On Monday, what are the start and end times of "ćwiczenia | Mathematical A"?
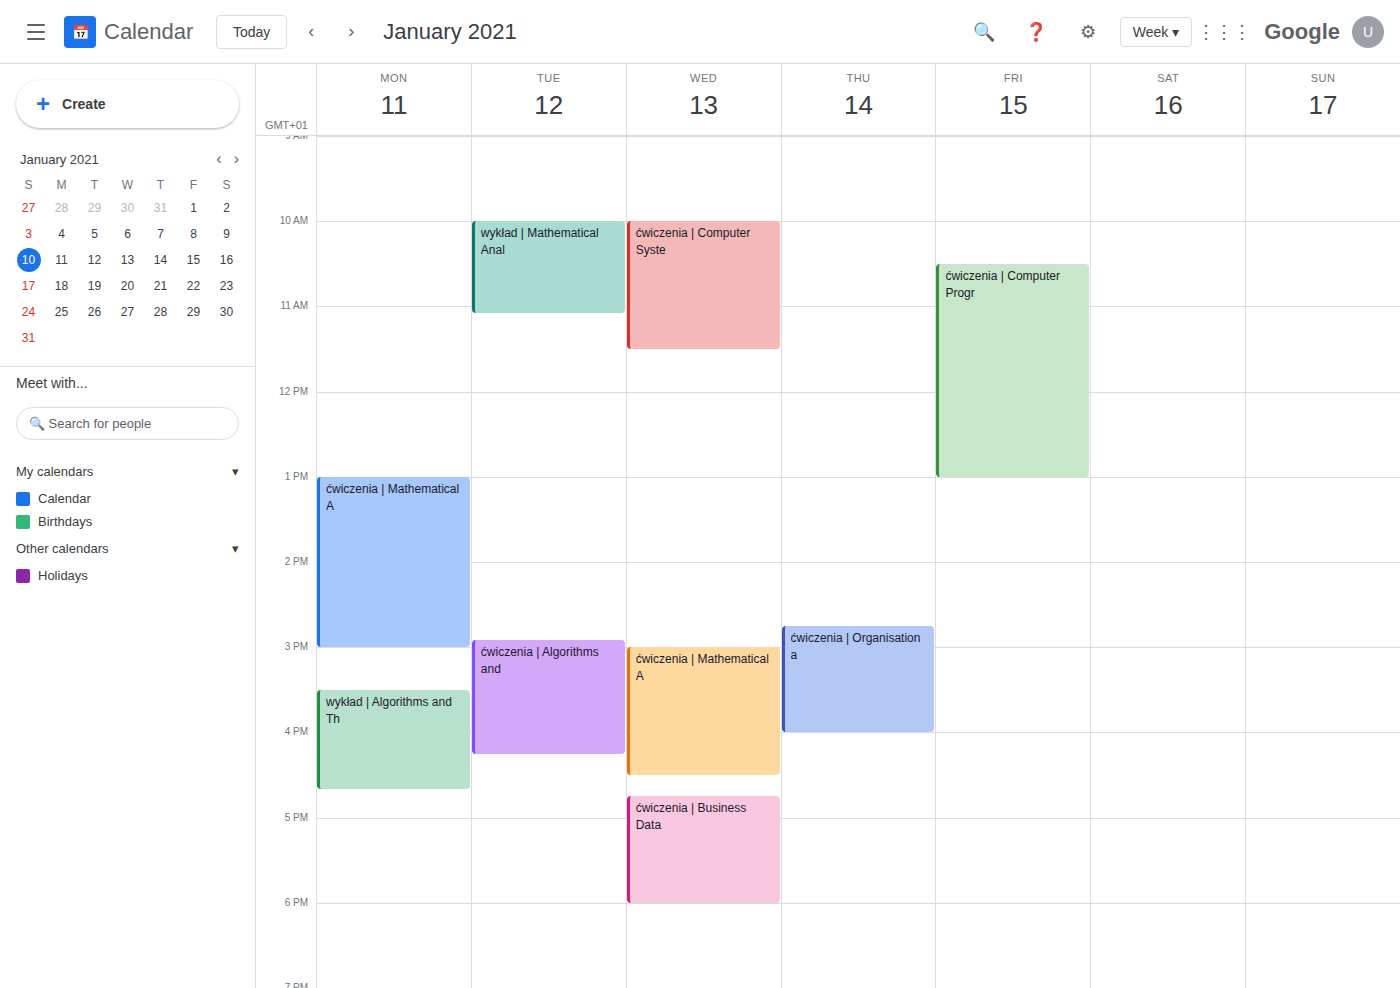
1:00 PM to 3:00 PM